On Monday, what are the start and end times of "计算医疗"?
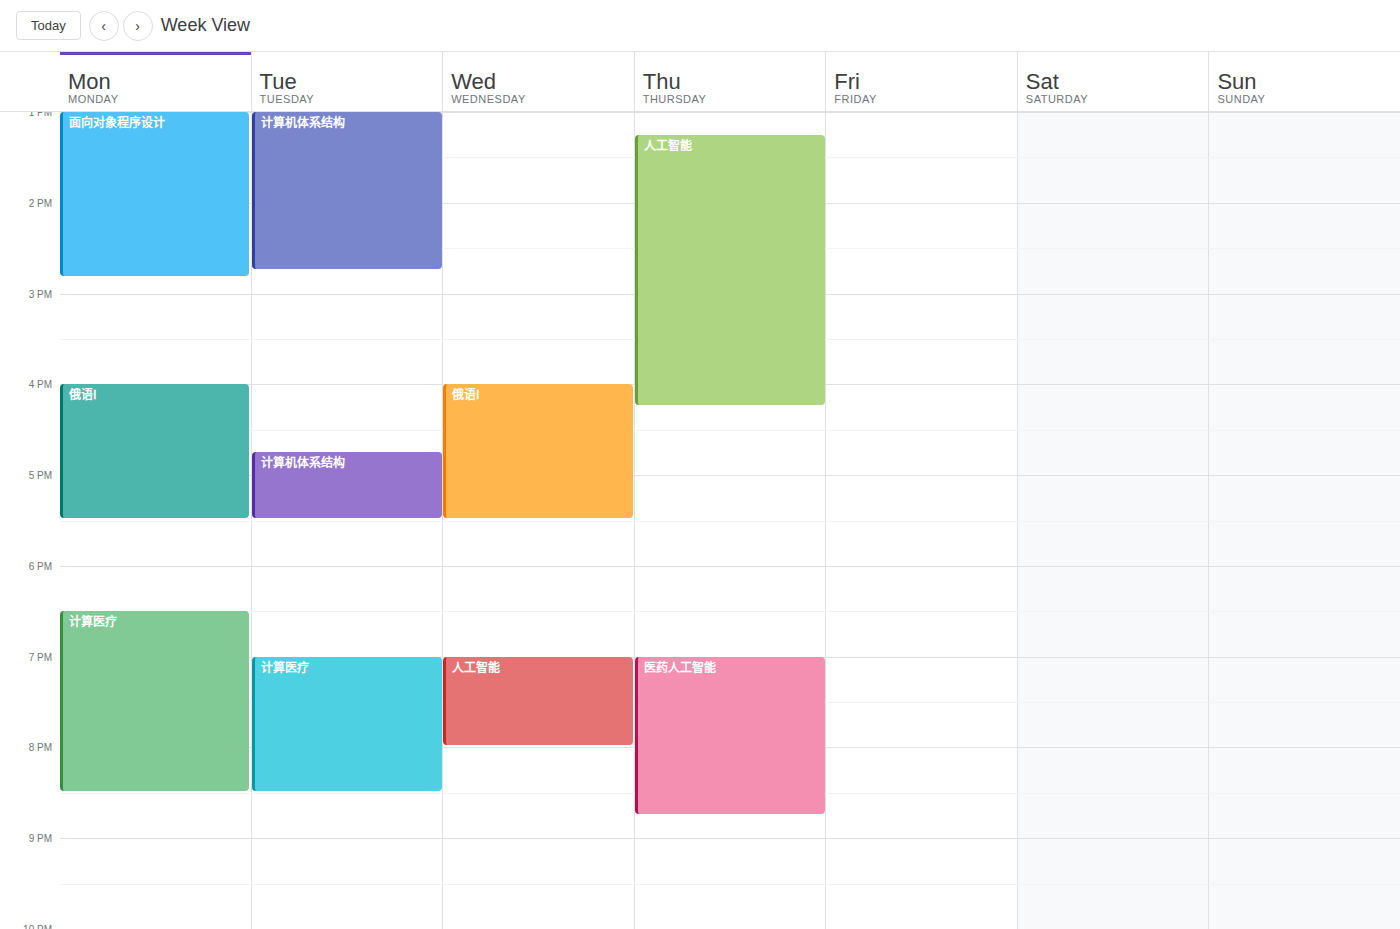
6:30 PM to 8:30 PM